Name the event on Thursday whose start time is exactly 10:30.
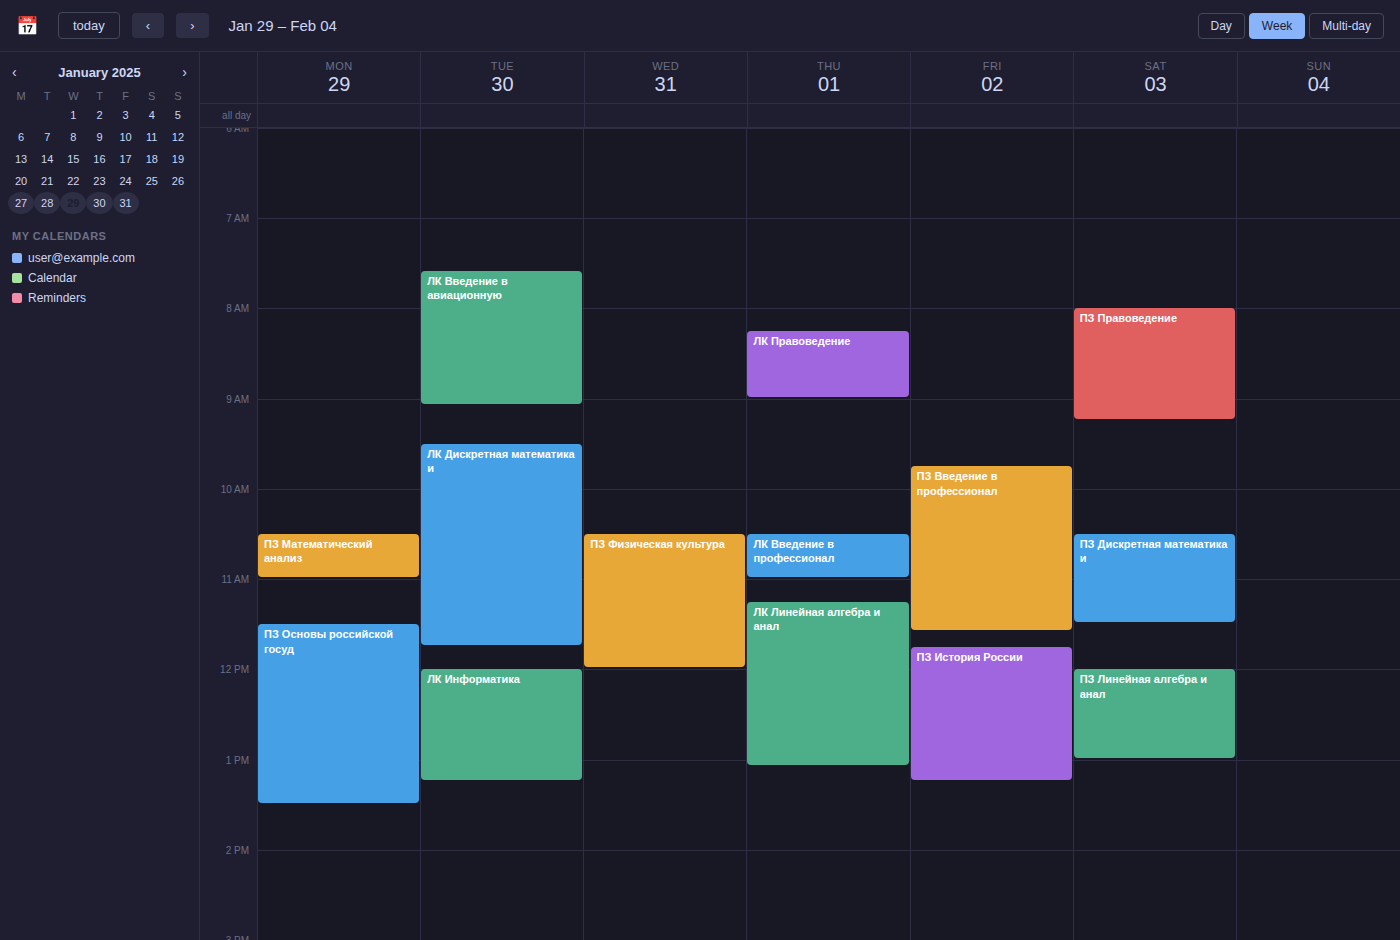
"ЛК Введение в профессионал"